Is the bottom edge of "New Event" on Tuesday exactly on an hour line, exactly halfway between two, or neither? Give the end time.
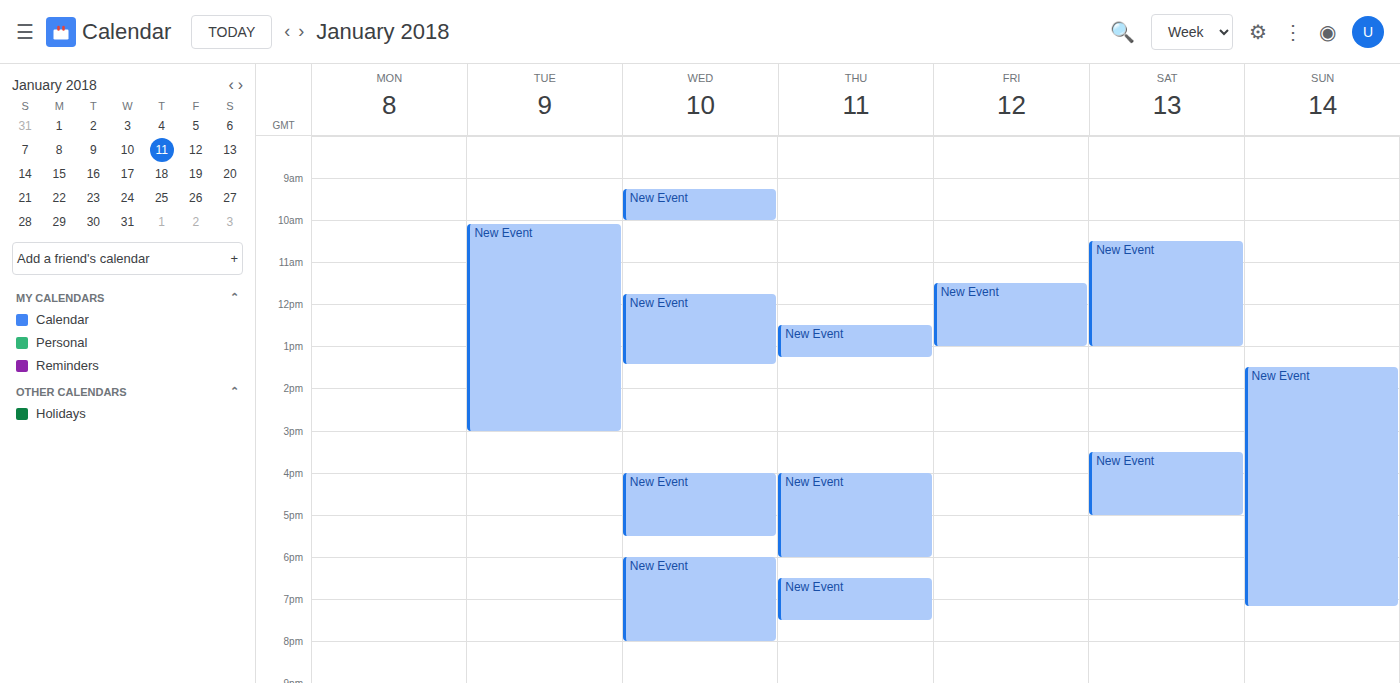
3:00 PM -- exactly on the 3 PM line.